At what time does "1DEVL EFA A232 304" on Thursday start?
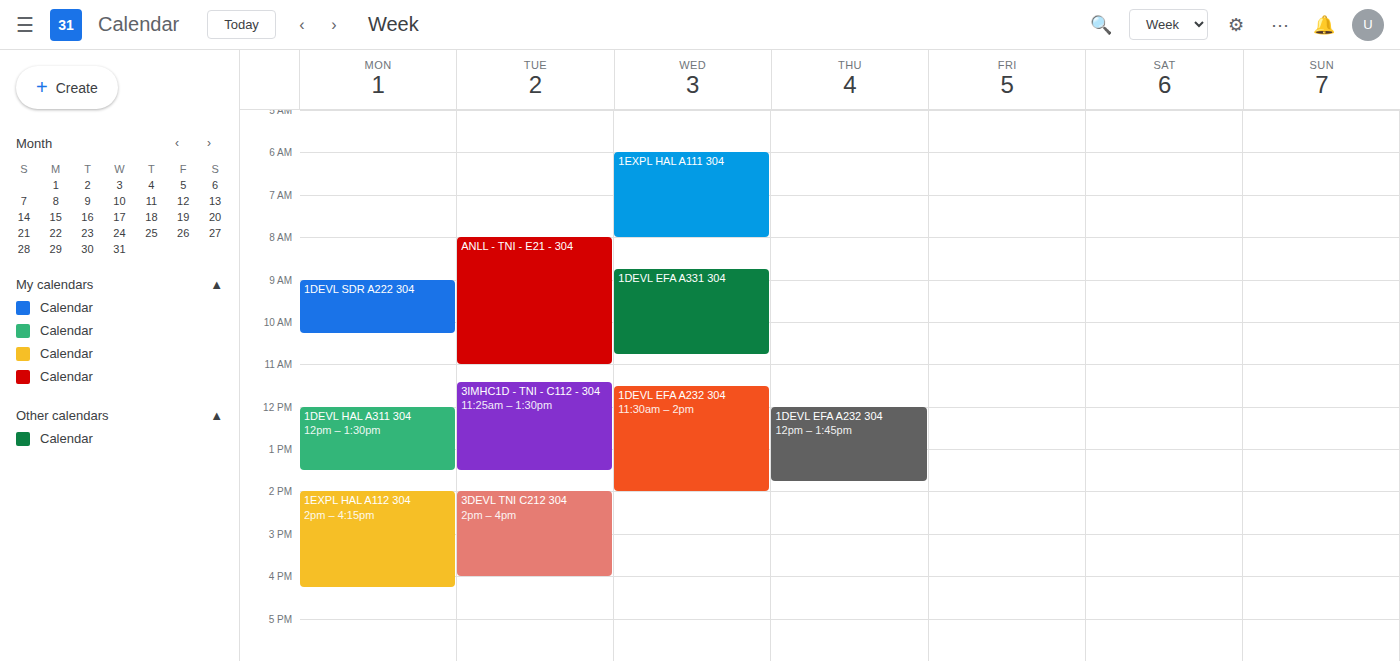
12:00